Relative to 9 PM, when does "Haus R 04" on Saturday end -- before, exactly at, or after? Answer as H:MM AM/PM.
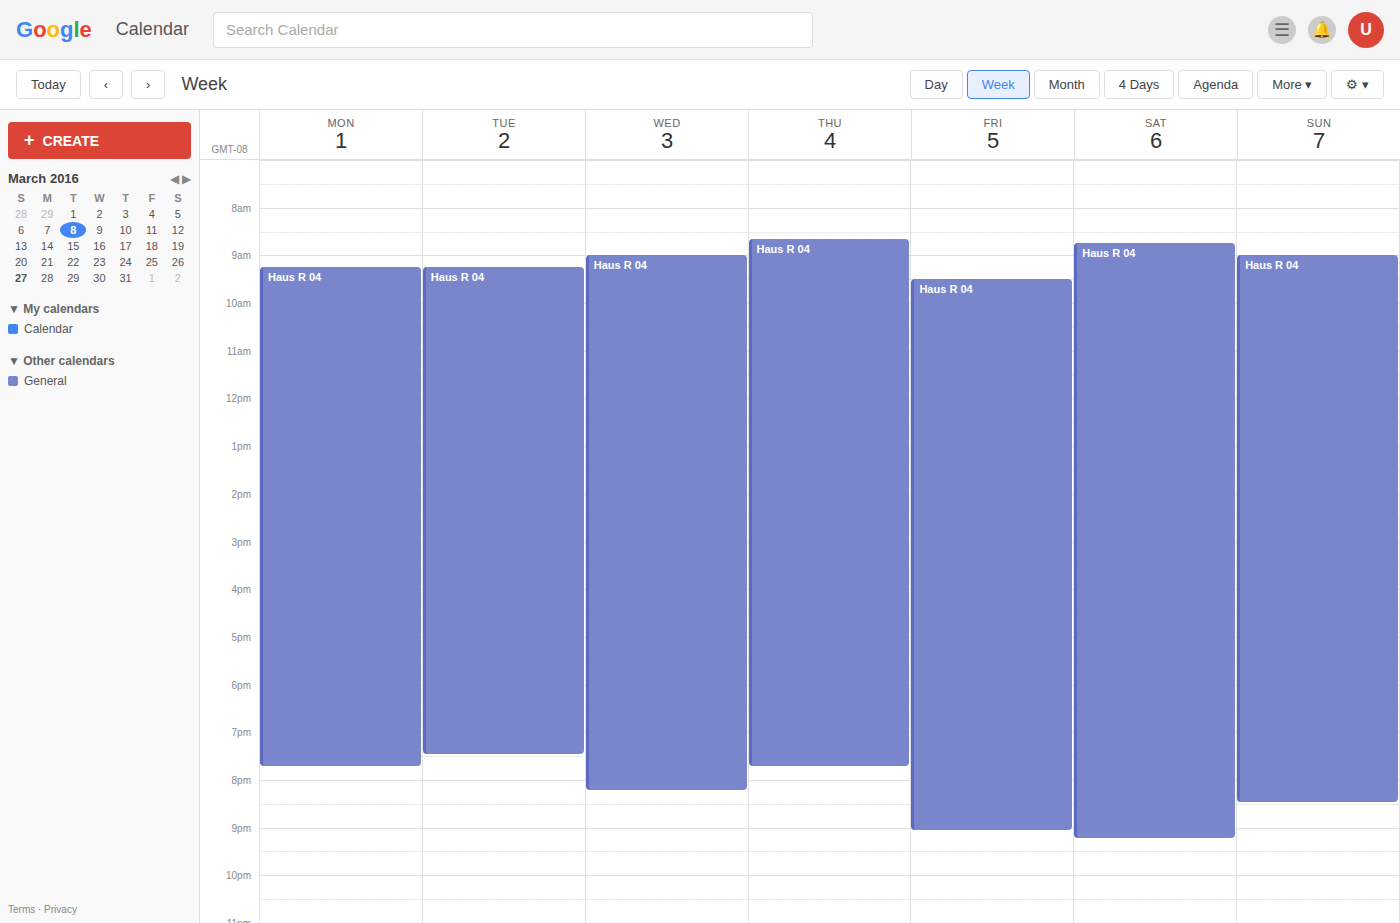
9:15 PM -- after 9 PM, 15 minutes below the 9 PM line.